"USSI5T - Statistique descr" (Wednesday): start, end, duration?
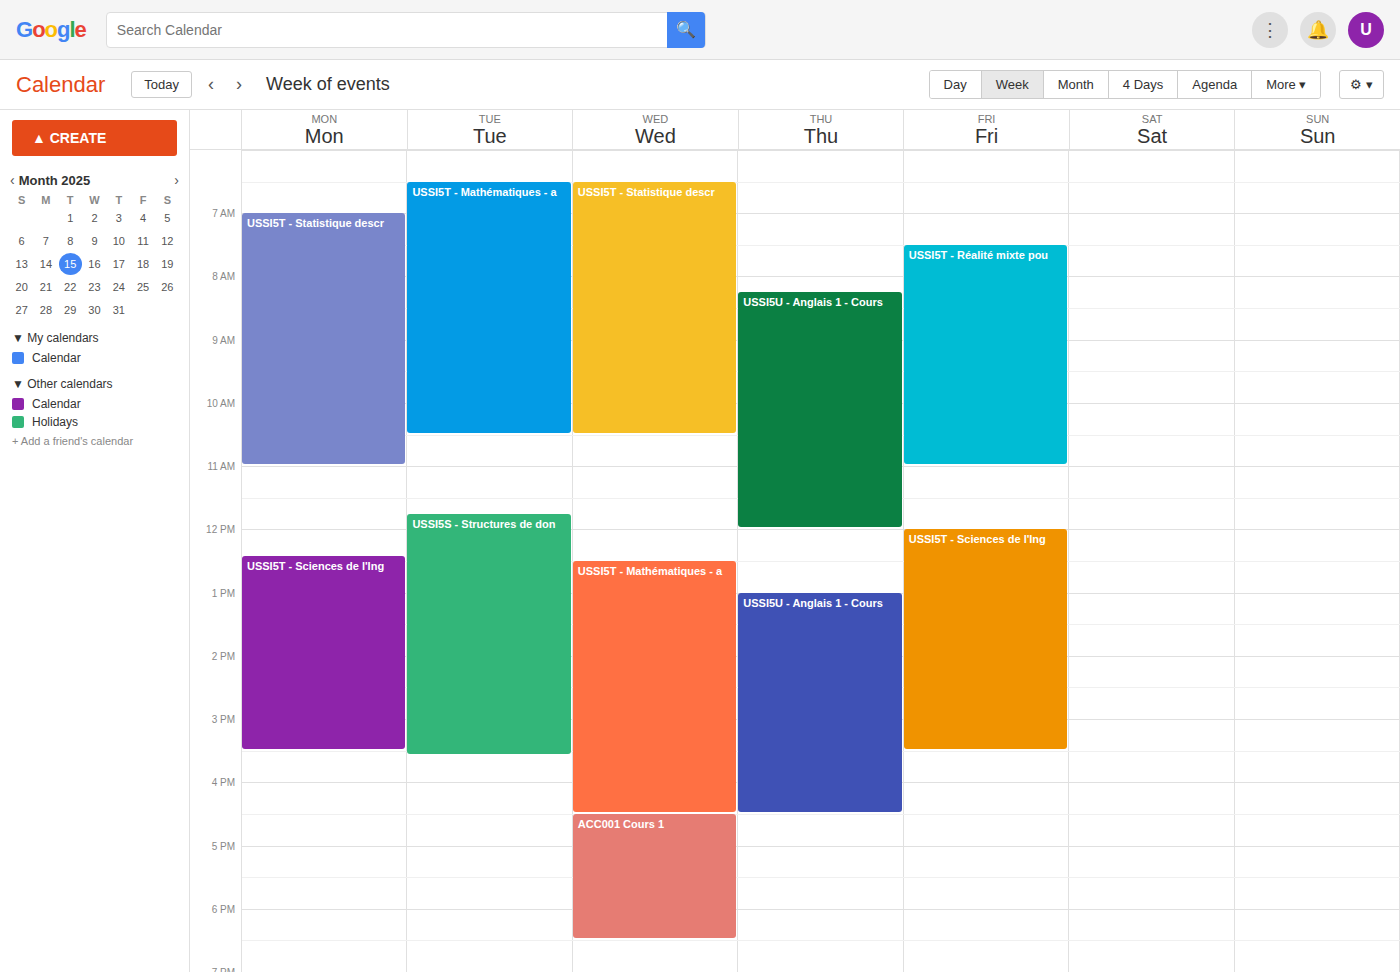
6:30 AM to 10:30 AM, 4 hours